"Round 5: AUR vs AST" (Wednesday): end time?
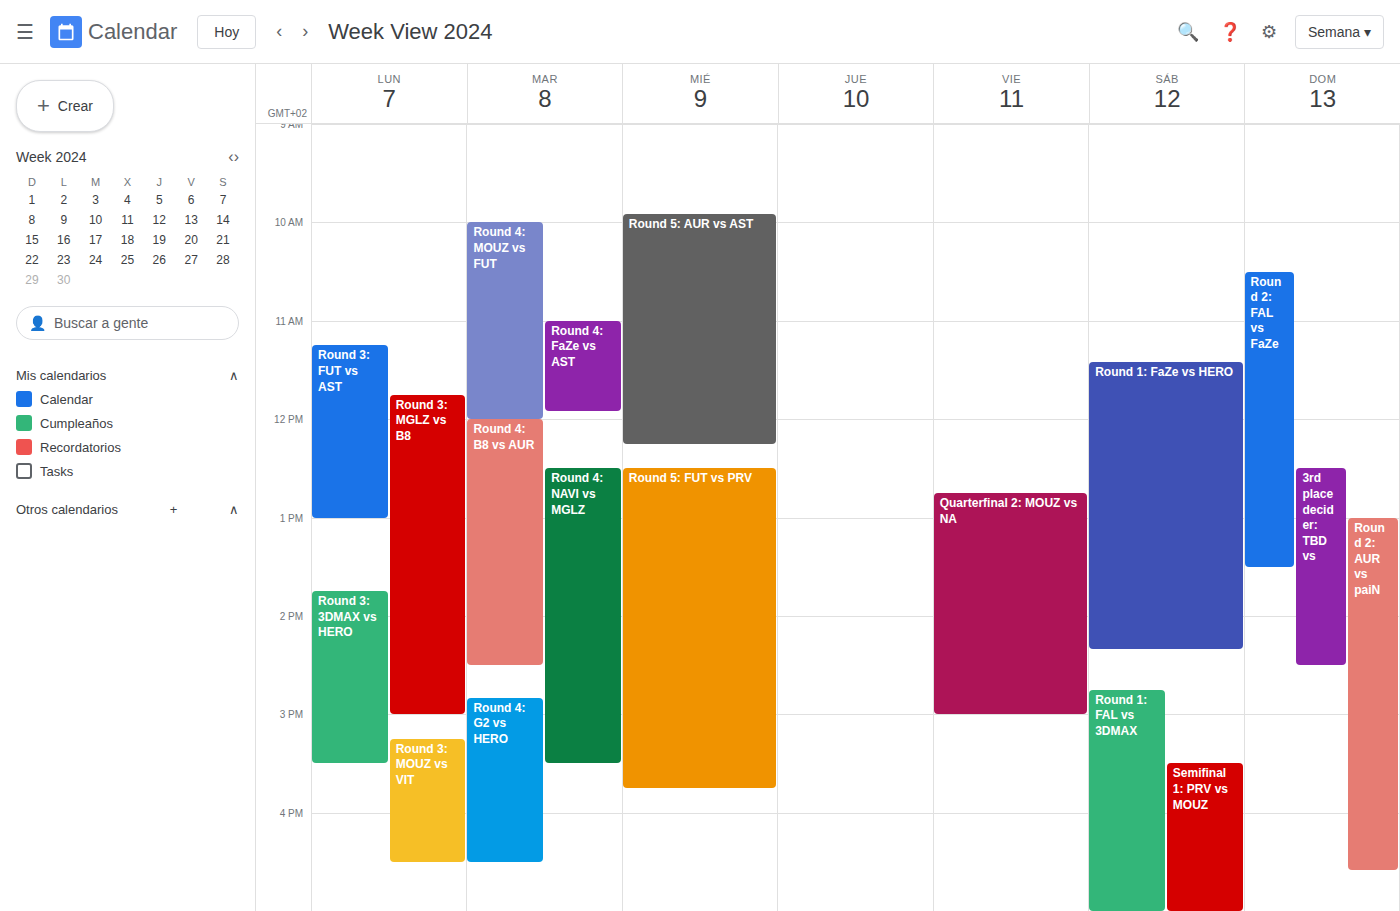
12:15 PM